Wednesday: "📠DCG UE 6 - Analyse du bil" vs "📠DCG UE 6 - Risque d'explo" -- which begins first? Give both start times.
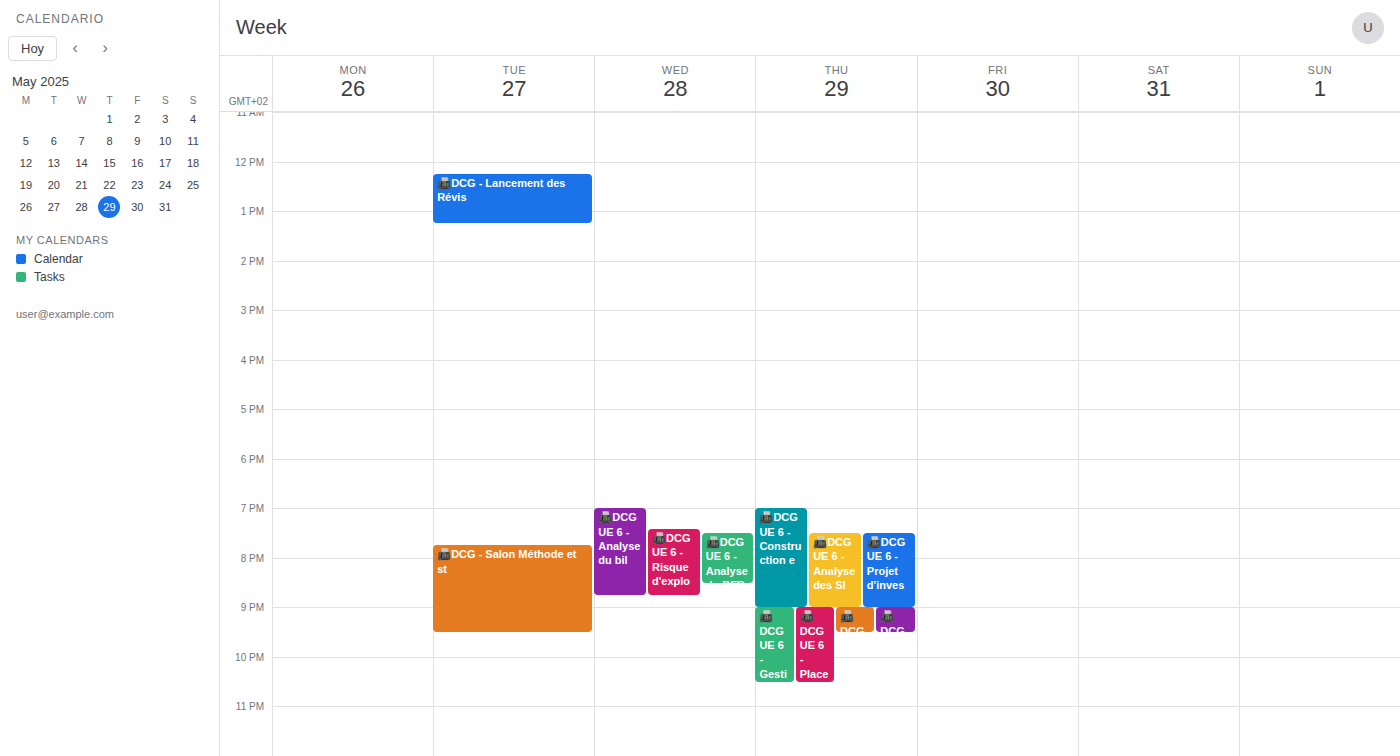
"📠DCG UE 6 - Analyse du bil" 19:00; "📠DCG UE 6 - Risque d'explo" 19:25.